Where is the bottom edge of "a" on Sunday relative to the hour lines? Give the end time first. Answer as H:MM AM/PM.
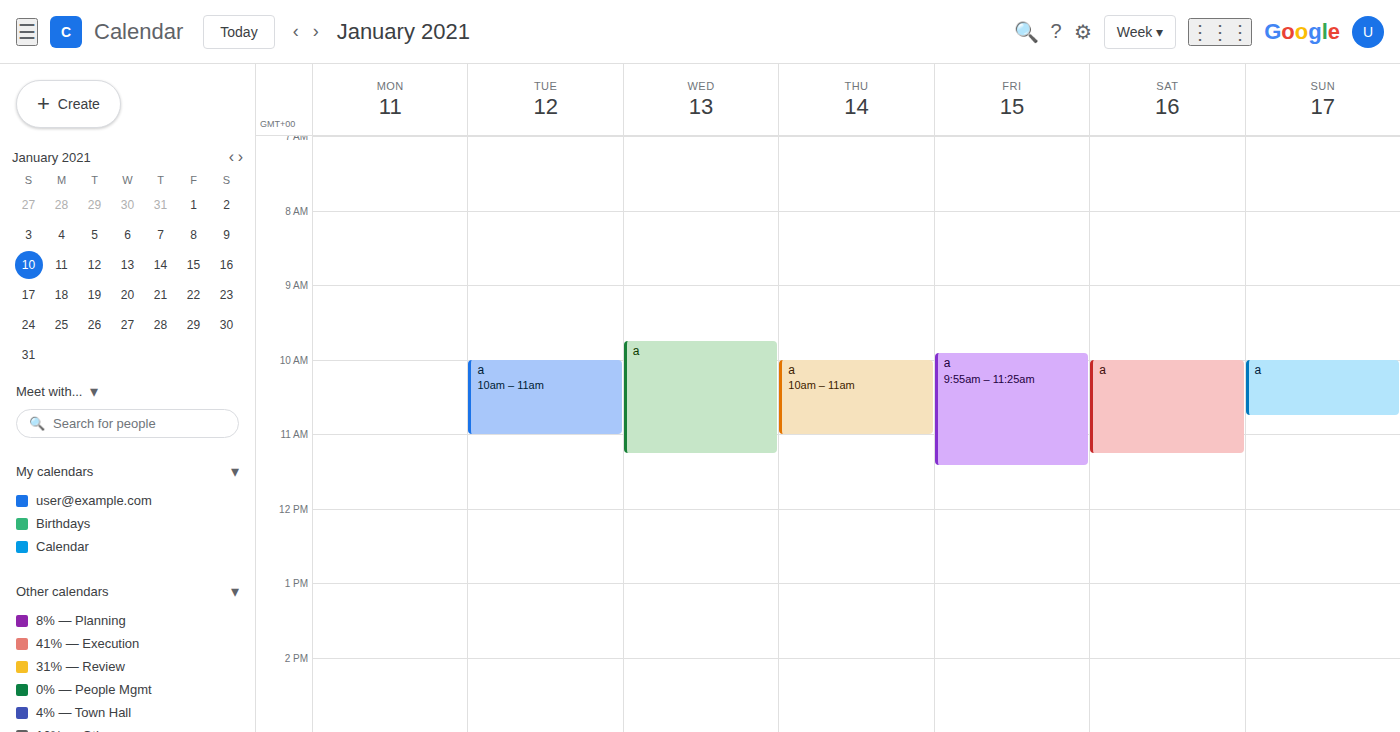
10:45 AM -- neither: three quarters of the way from the 10 AM line to the 11 AM line.